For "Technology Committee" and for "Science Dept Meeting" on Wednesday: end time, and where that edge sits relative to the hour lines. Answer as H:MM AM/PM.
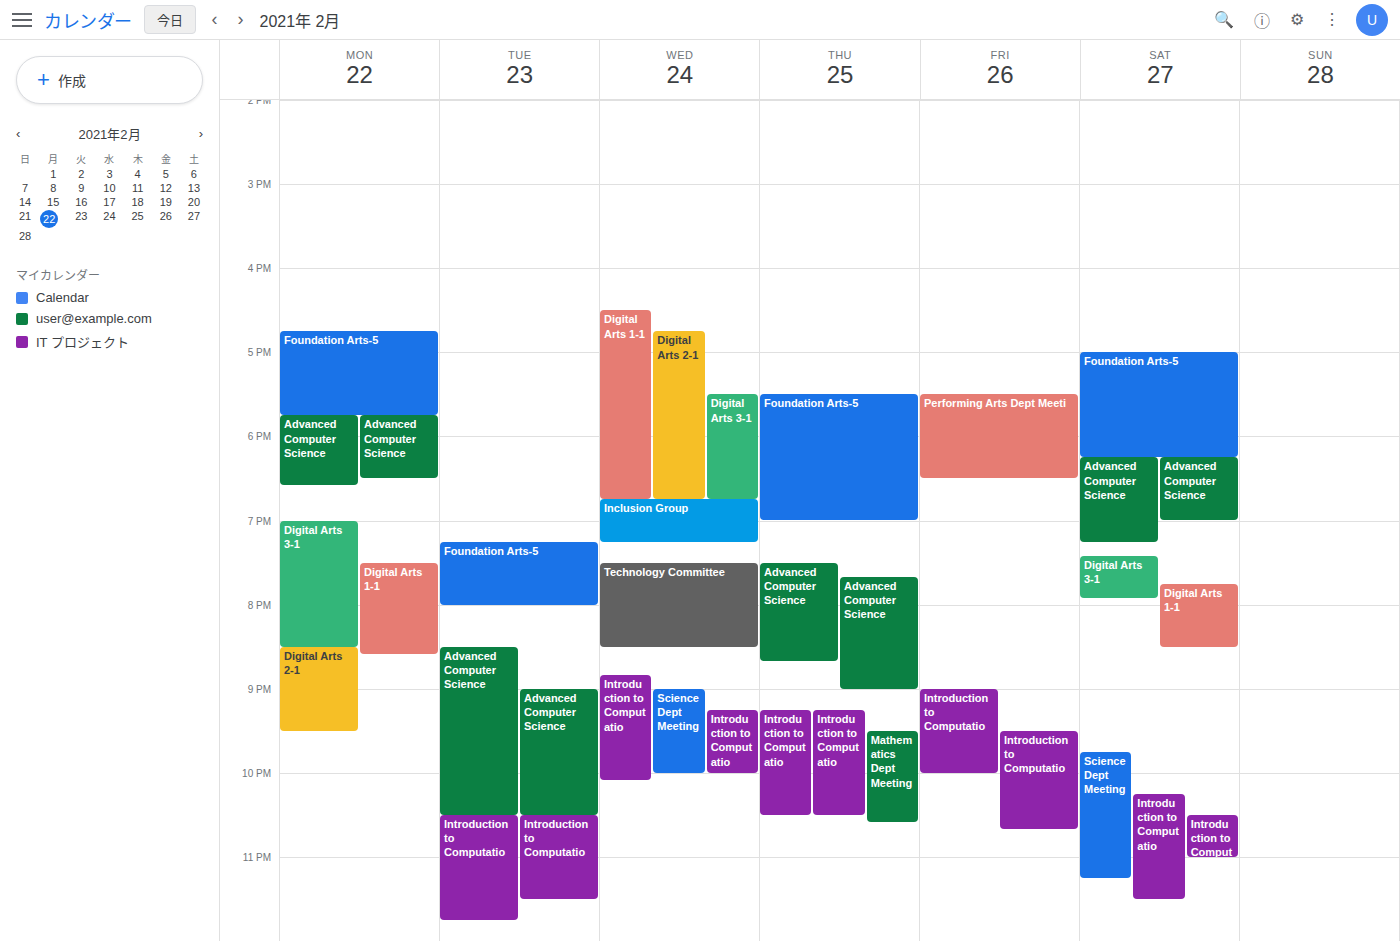
"Technology Committee": 8:30 PM, halfway between the 8 PM and 9 PM lines. "Science Dept Meeting": 10:00 PM, exactly on the 10 PM line.